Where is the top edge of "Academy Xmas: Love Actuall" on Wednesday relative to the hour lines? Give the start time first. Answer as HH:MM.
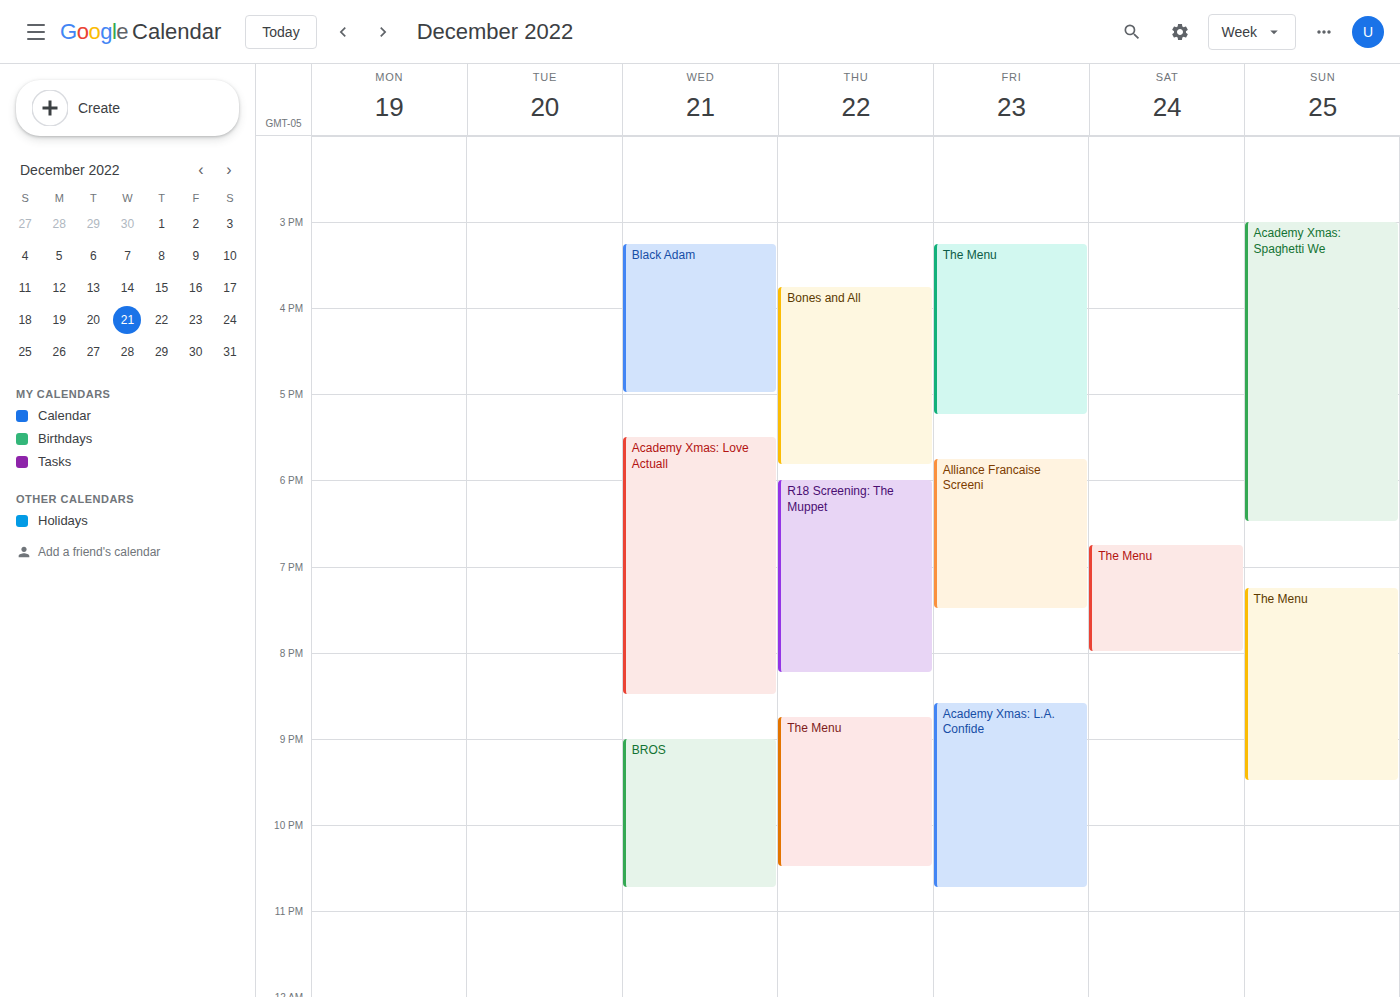
17:30 -- halfway between the 17:00 and 18:00 lines.